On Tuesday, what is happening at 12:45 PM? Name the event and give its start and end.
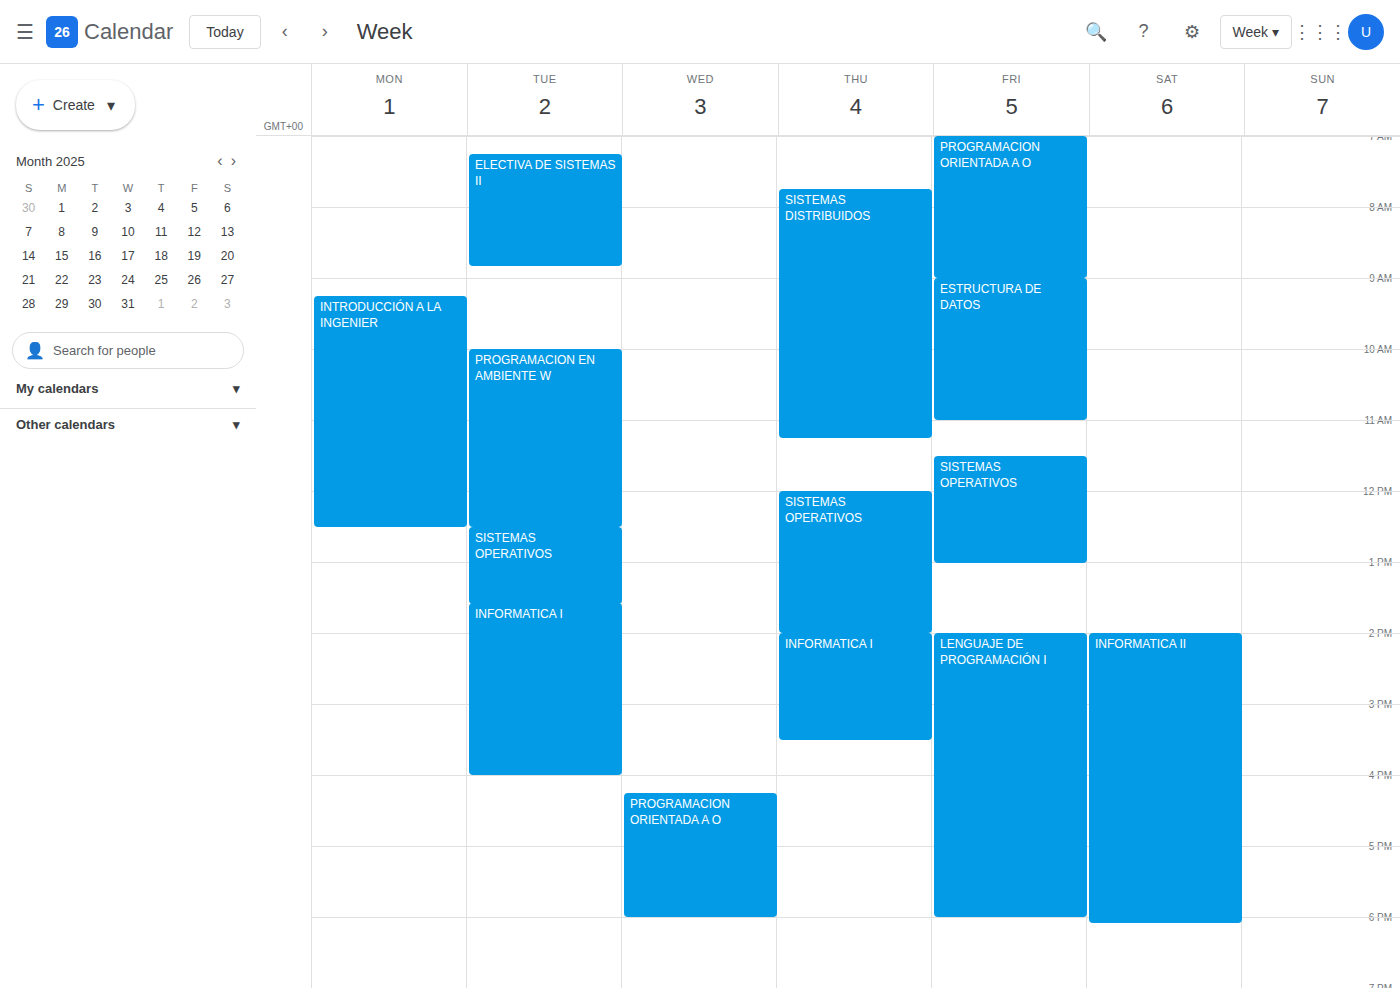
"SISTEMAS OPERATIVOS", 12:30 PM to 1:35 PM